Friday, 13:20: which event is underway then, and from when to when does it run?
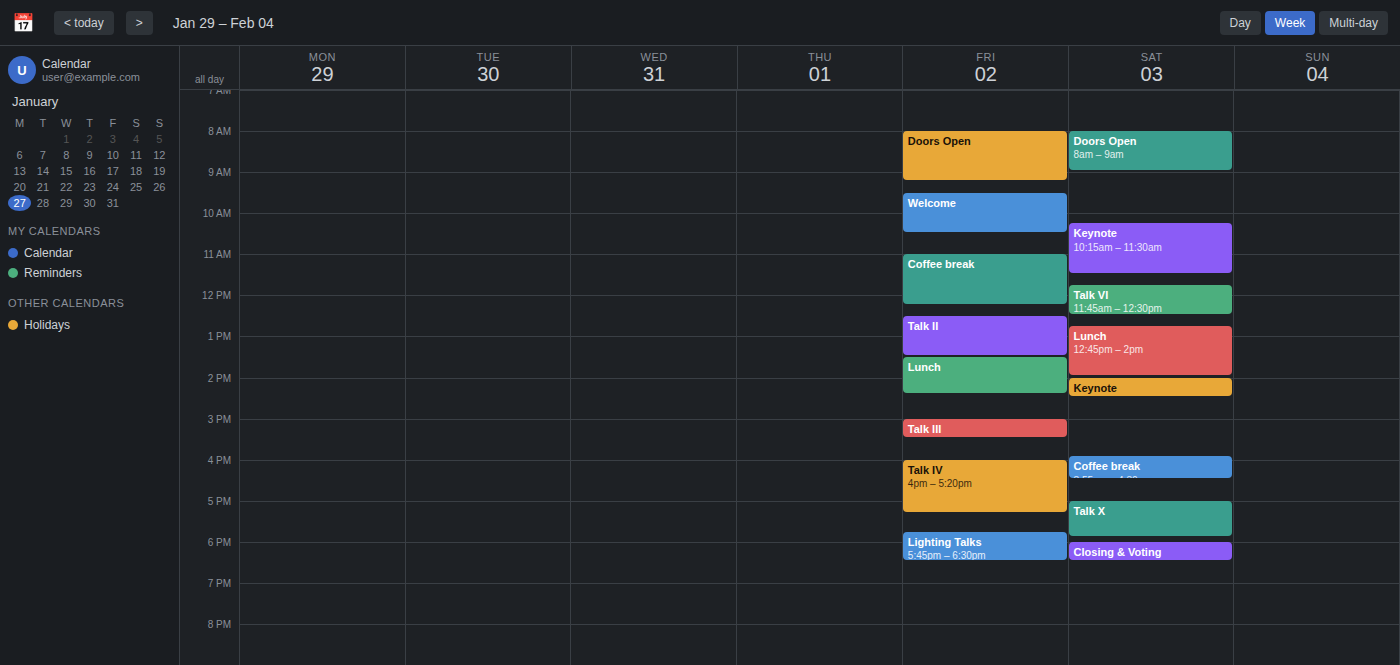
"Talk II", 12:30 to 13:30